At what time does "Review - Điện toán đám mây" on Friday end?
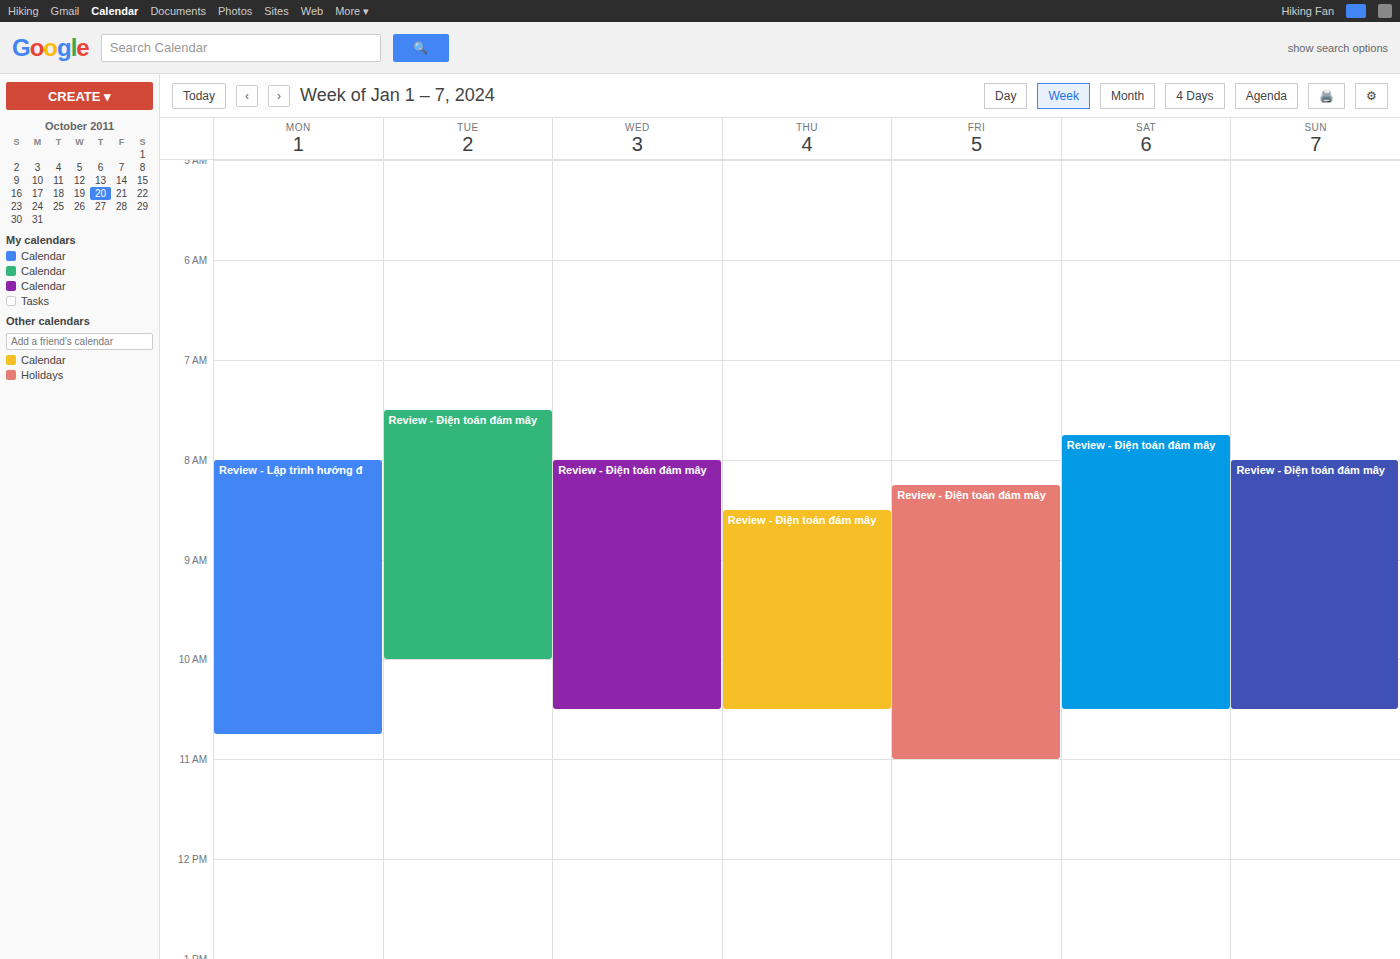
11:00